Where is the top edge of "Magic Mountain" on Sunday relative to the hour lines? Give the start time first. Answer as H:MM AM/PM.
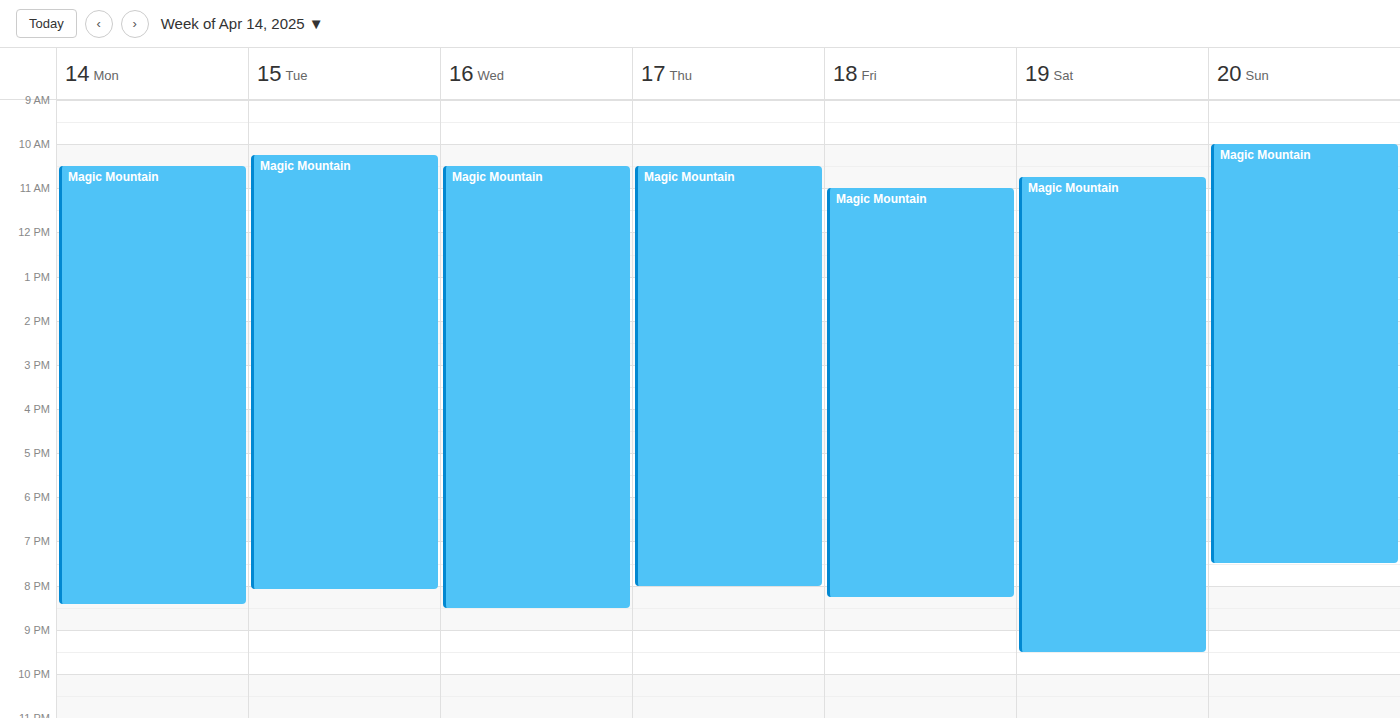
10:00 AM -- exactly on the 10 AM line.